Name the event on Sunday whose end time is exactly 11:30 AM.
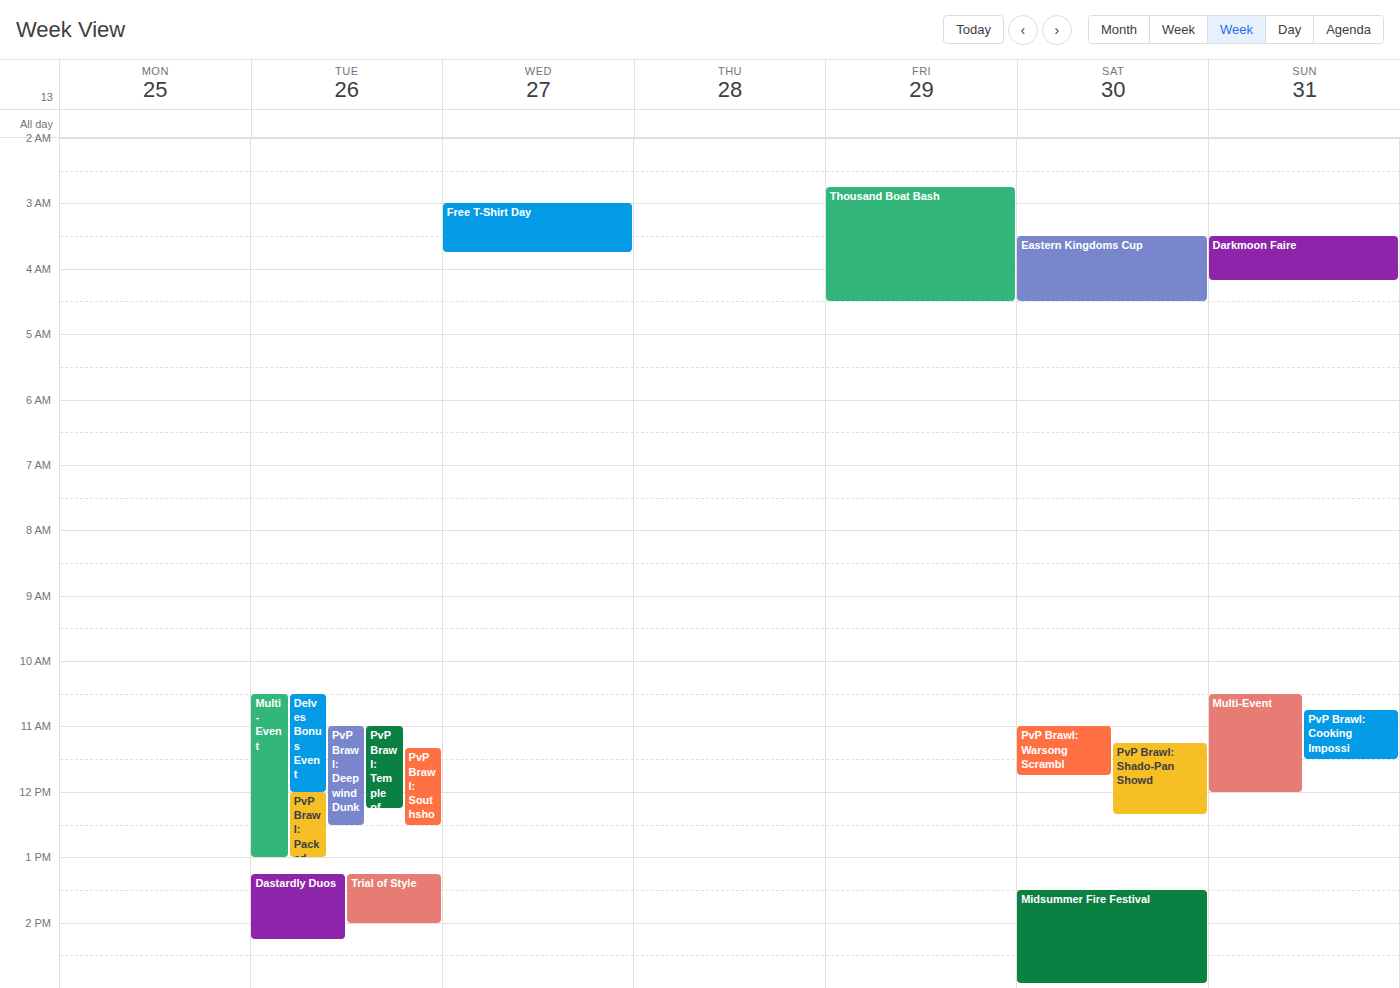
"PvP Brawl: Cooking Impossi"